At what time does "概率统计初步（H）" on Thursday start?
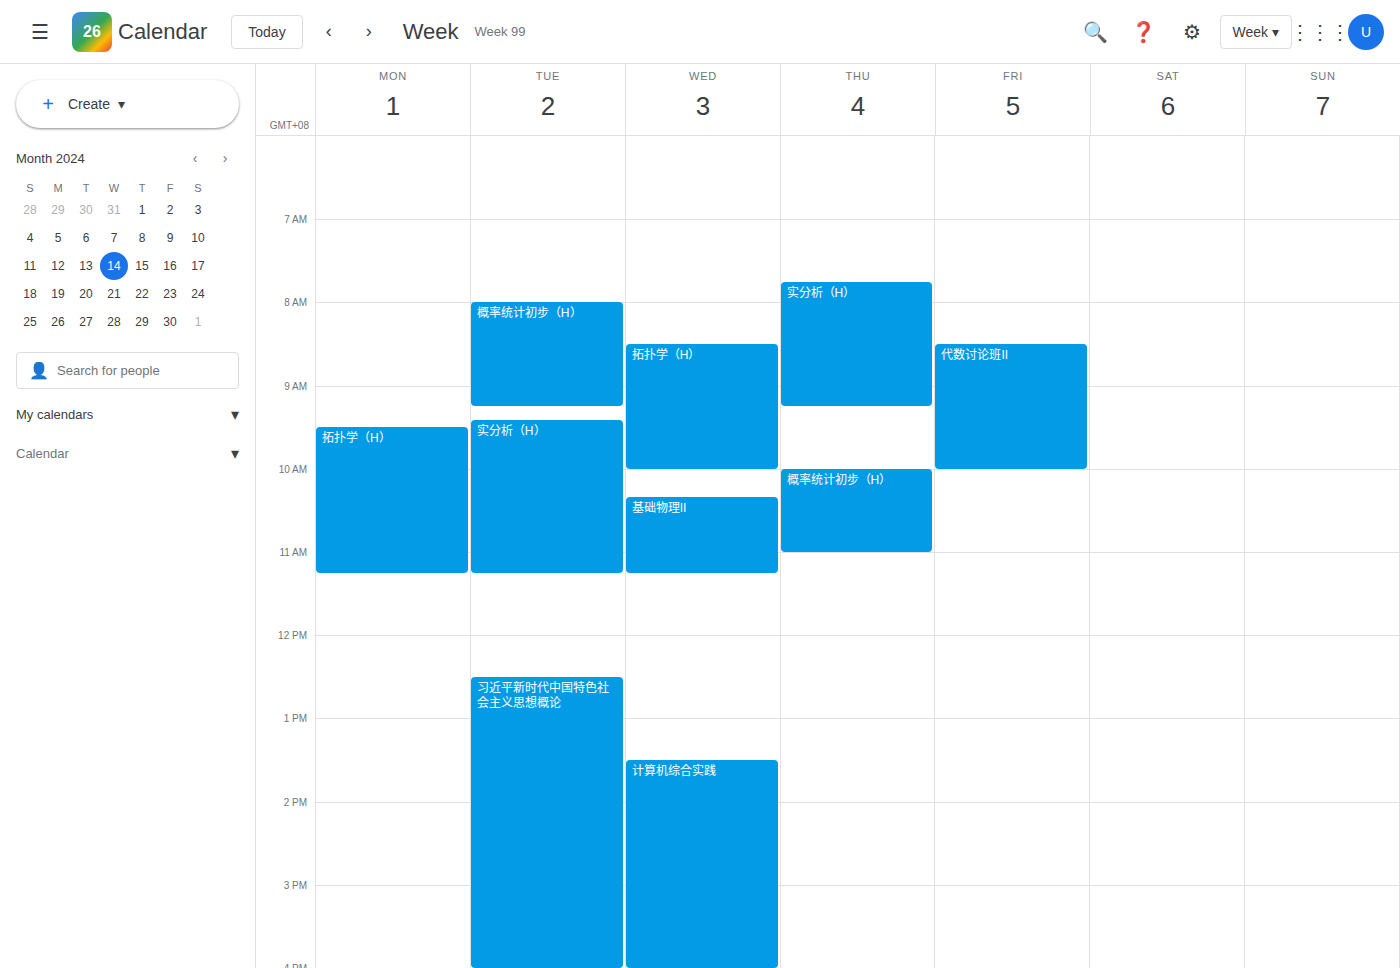
10:00 AM